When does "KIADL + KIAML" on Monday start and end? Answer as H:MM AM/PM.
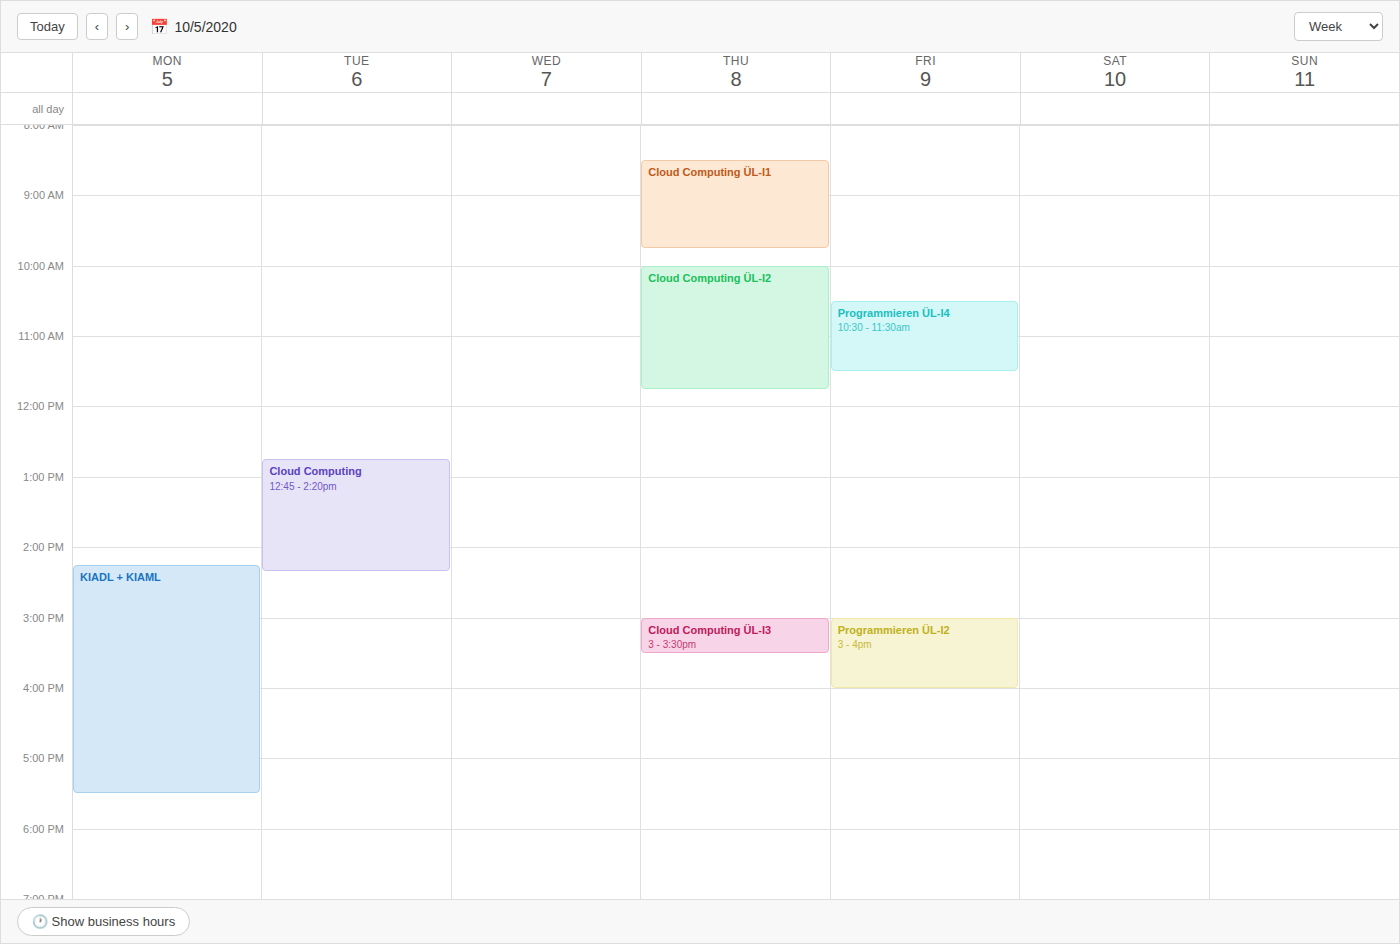
2:15 PM to 5:30 PM